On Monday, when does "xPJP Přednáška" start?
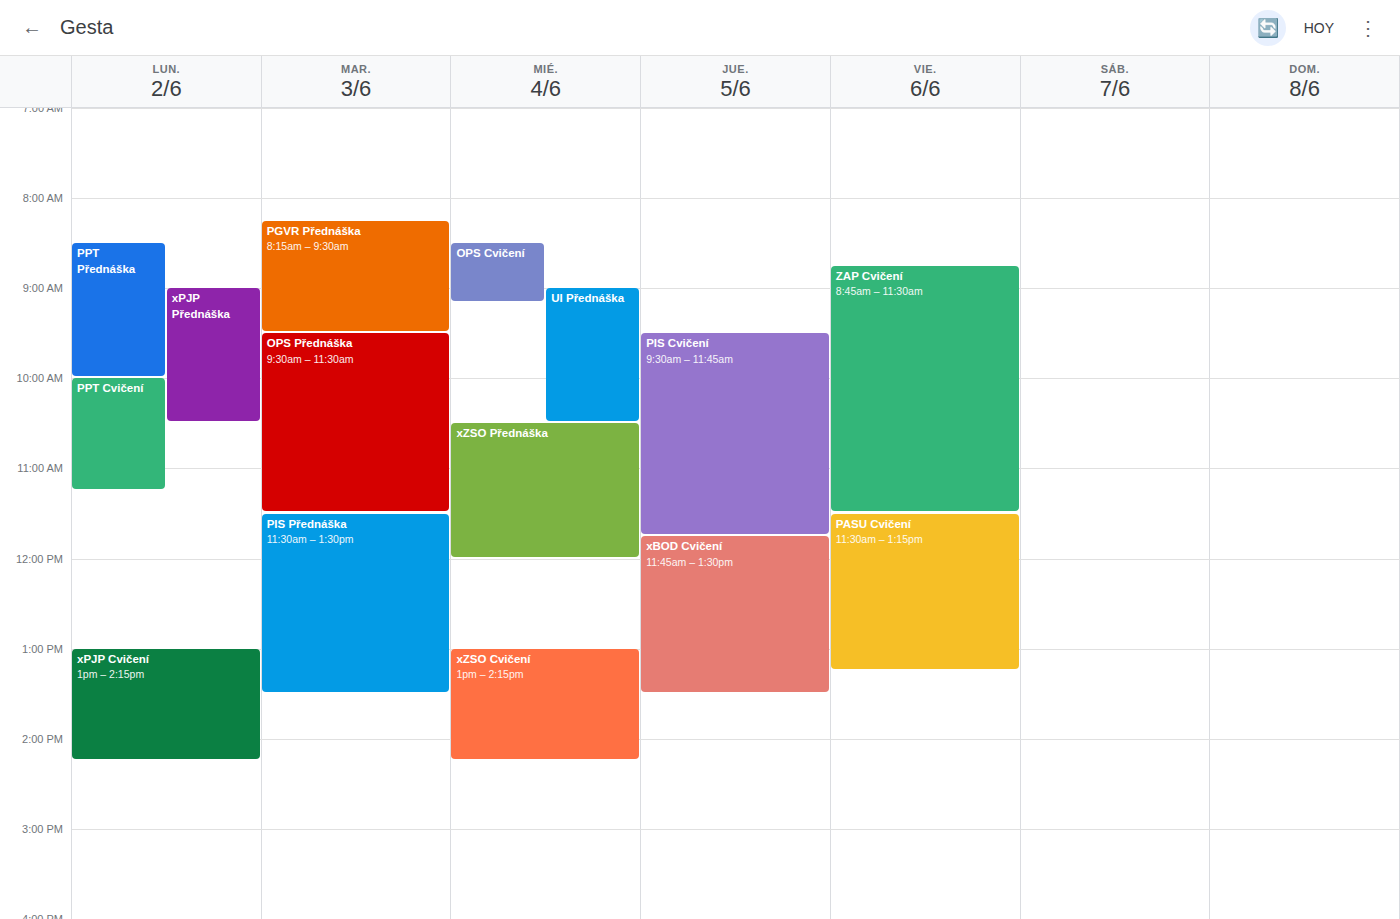
9:00 AM